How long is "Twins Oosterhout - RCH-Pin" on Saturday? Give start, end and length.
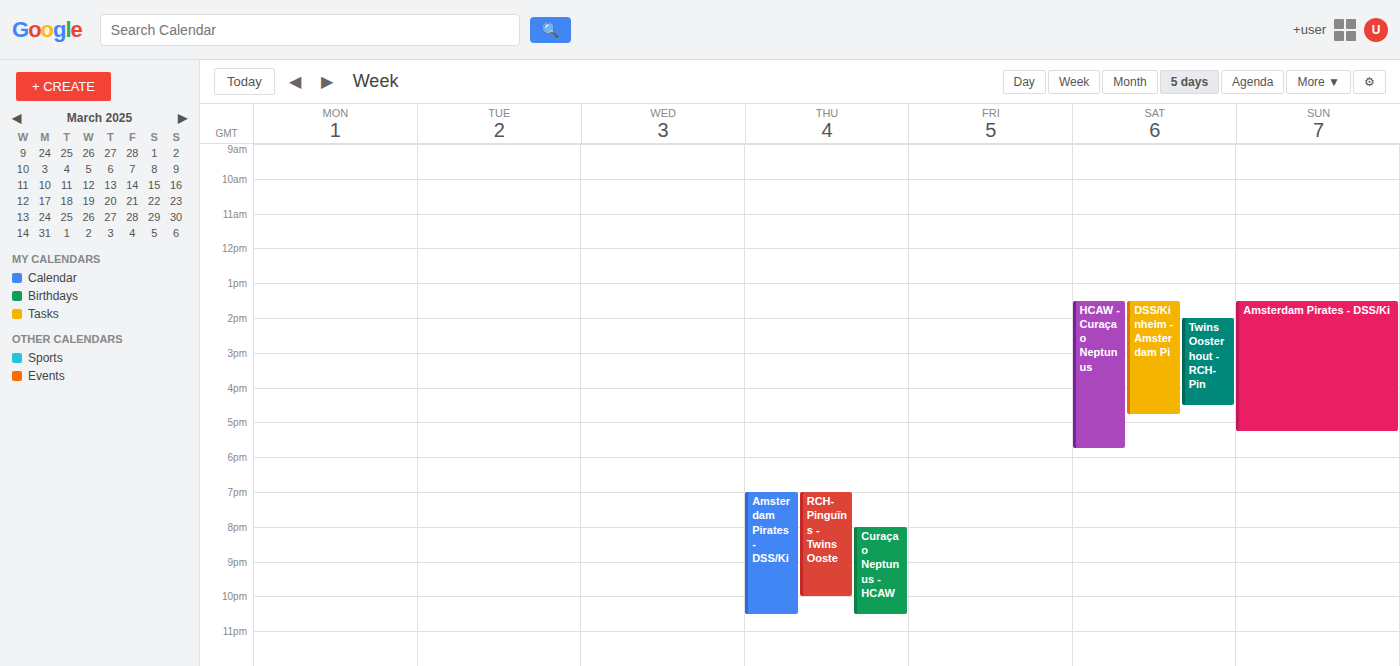
14:00 to 16:30, 2 hours 30 minutes